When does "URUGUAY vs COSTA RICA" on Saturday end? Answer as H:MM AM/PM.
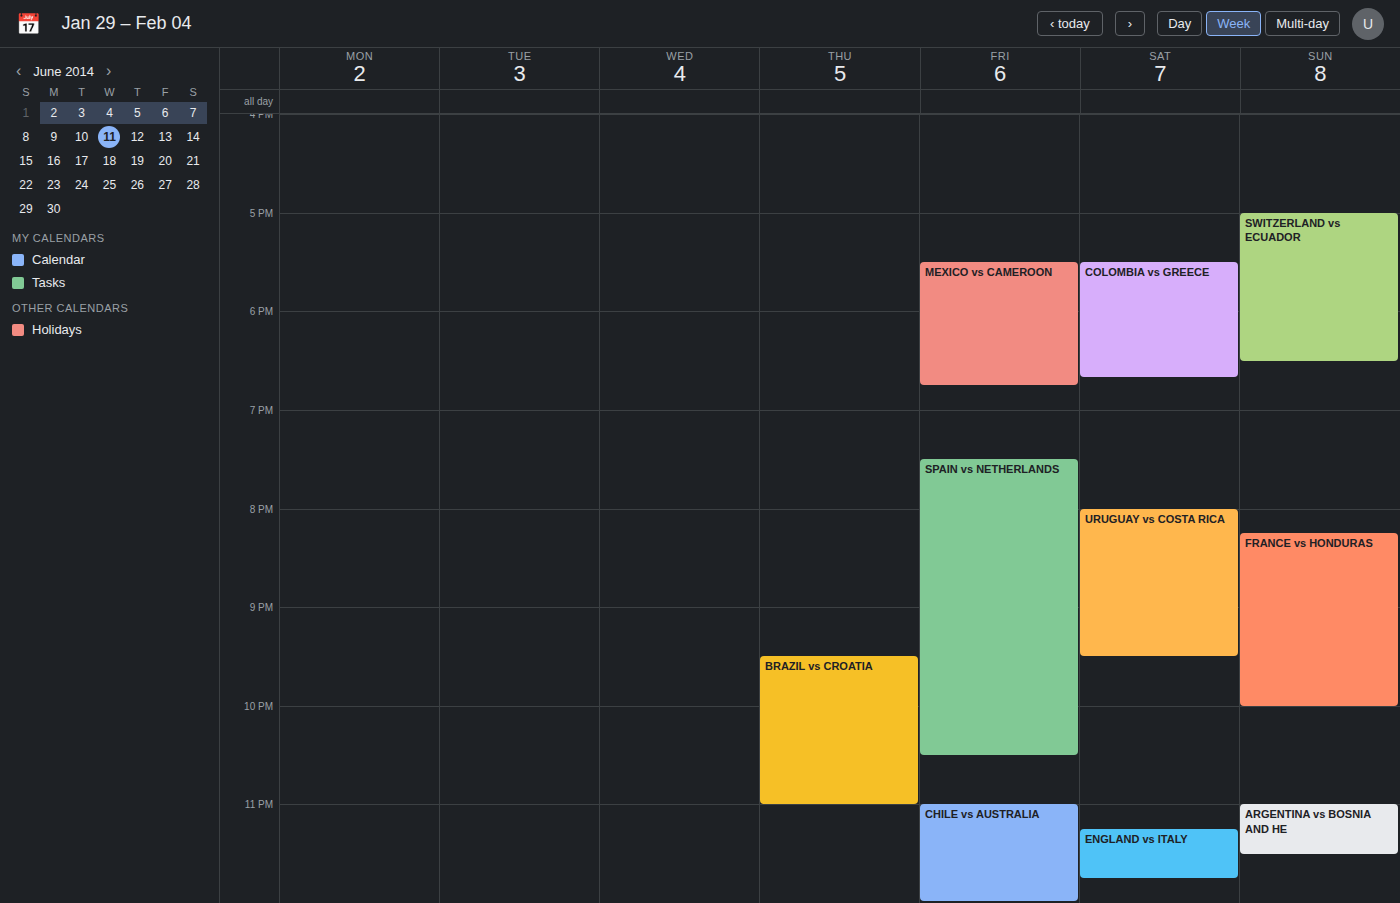
9:30 PM